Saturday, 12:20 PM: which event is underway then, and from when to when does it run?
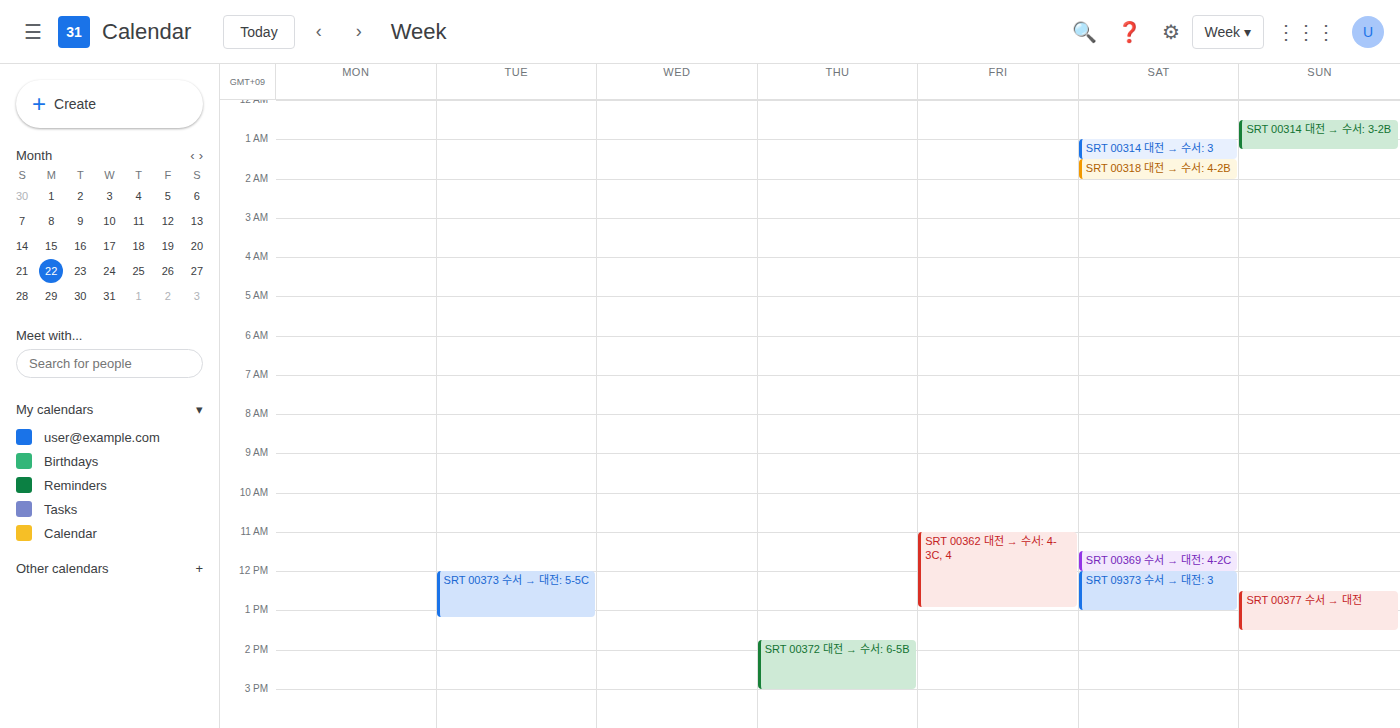
"SRT 09373 수서 → 대전: 3", 12:00 PM to 1:00 PM